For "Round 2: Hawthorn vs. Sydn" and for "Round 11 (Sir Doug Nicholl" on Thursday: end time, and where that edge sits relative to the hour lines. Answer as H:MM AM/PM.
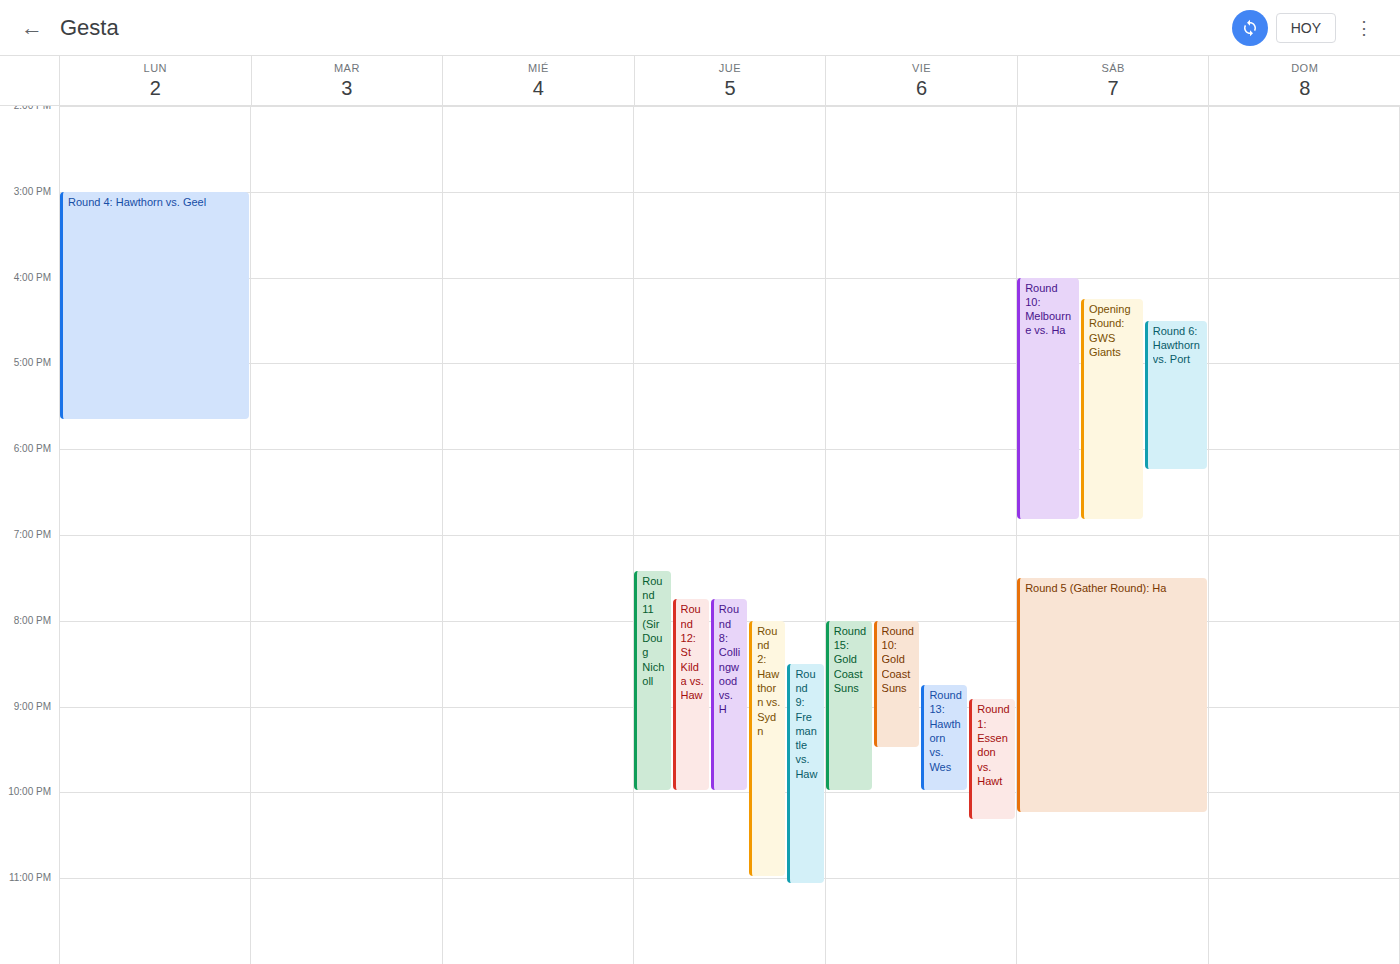
"Round 2: Hawthorn vs. Sydn": 11:00 PM, exactly on the 11 PM line. "Round 11 (Sir Doug Nicholl": 10:00 PM, exactly on the 10 PM line.